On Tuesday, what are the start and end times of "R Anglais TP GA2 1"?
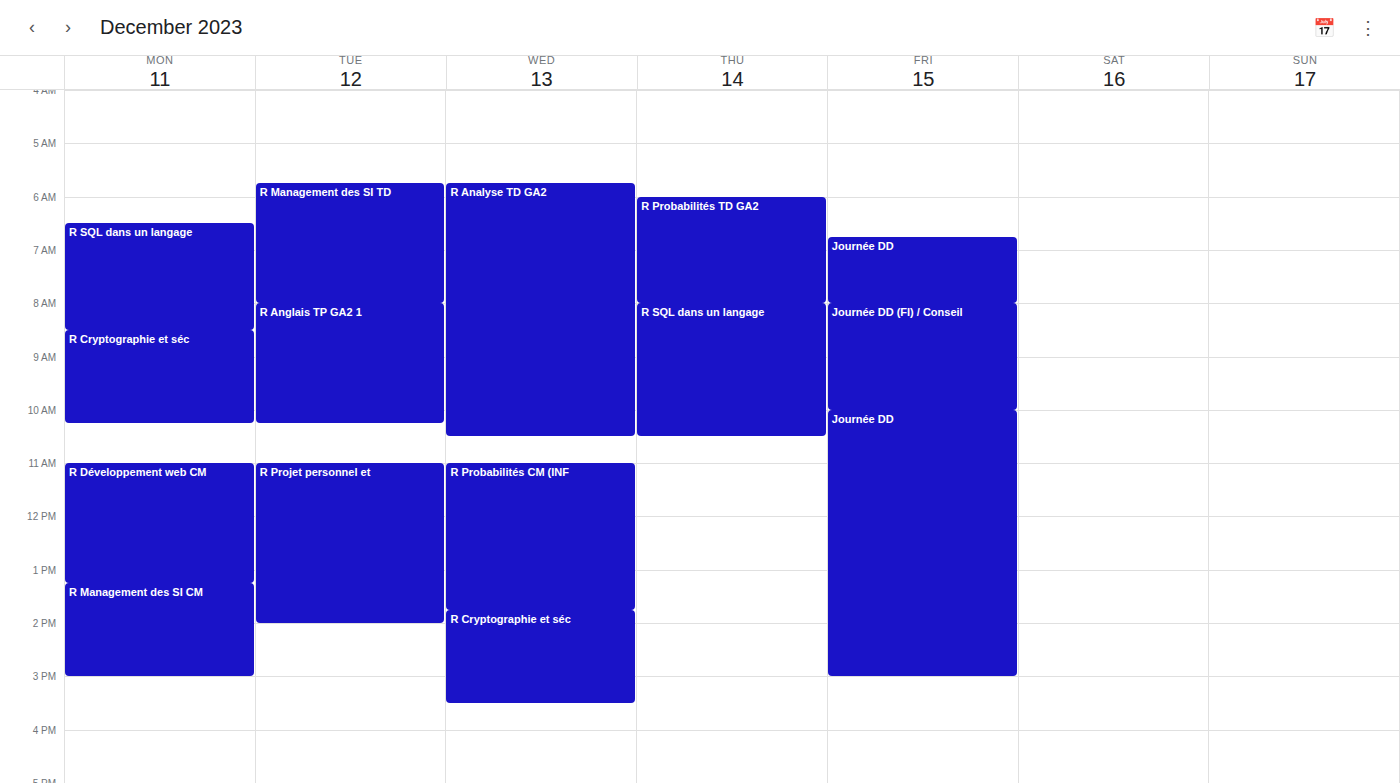
08:00 to 10:15